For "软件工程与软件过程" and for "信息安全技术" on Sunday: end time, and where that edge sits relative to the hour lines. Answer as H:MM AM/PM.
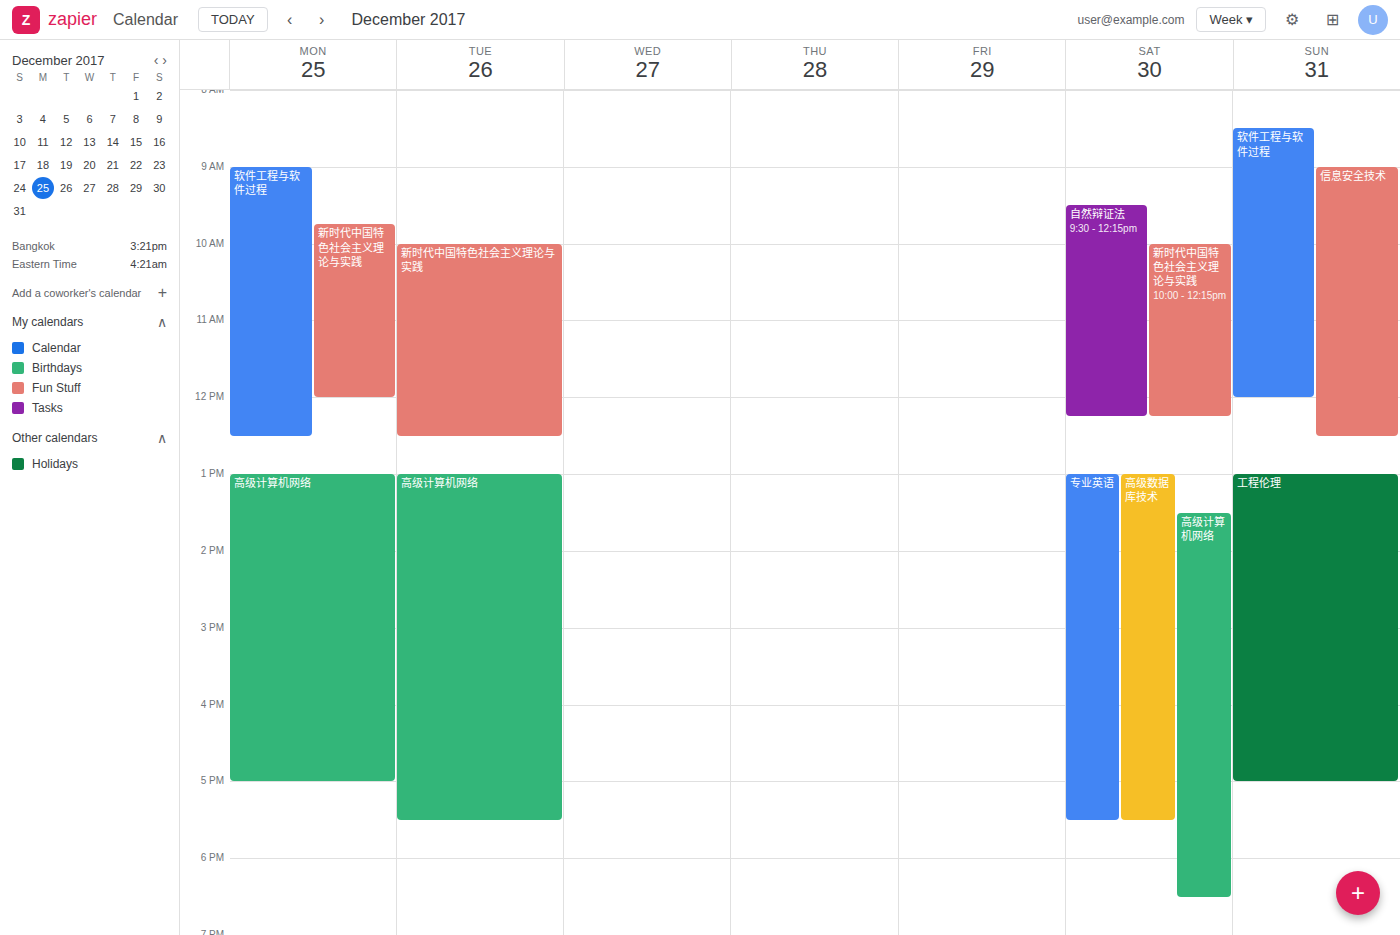
"软件工程与软件过程": 12:00 PM, exactly on the 12 PM line. "信息安全技术": 12:30 PM, halfway between the 12 PM and 1 PM lines.